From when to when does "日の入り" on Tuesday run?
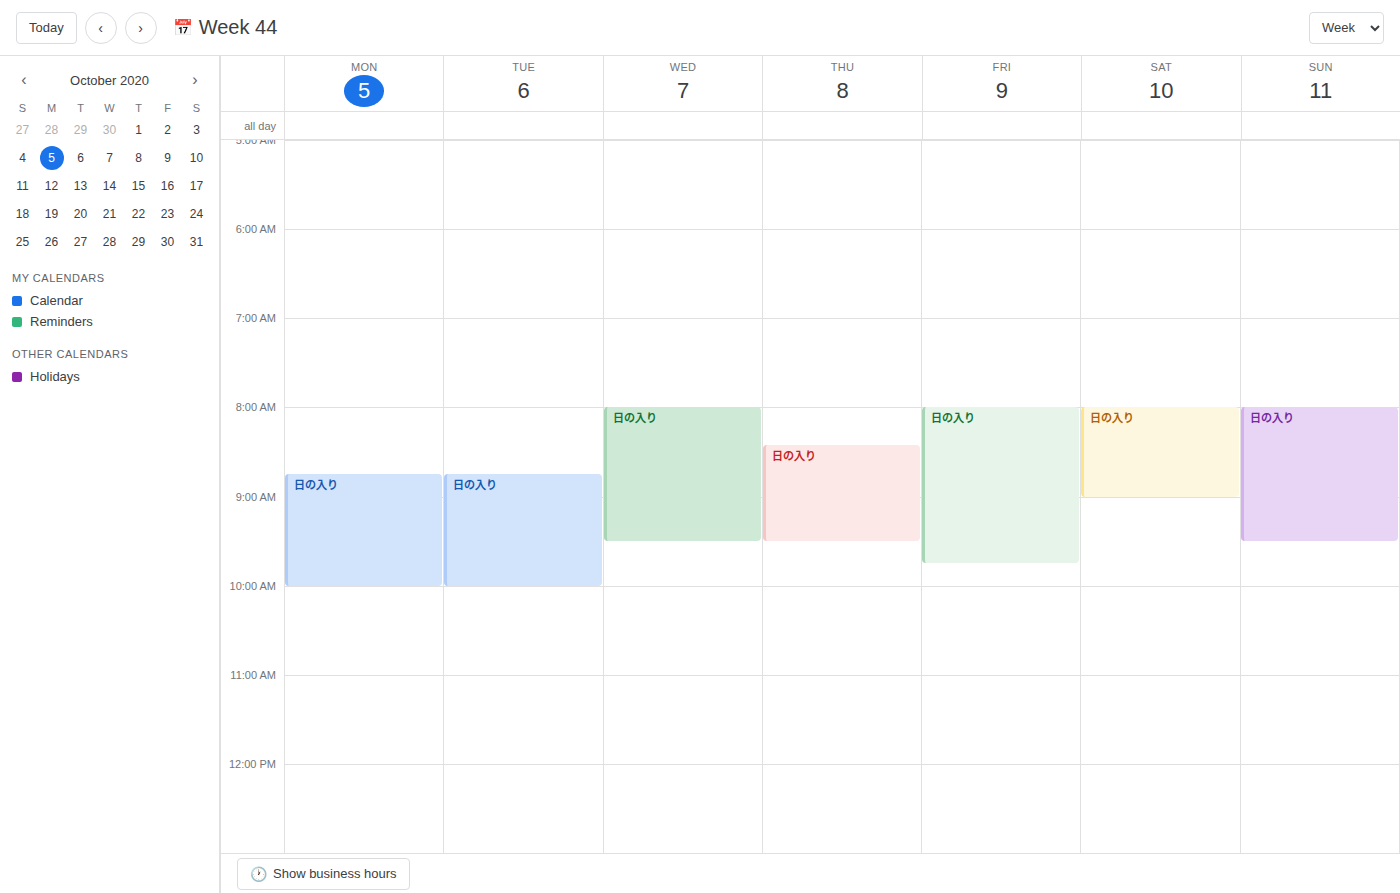
8:45 AM to 10:00 AM